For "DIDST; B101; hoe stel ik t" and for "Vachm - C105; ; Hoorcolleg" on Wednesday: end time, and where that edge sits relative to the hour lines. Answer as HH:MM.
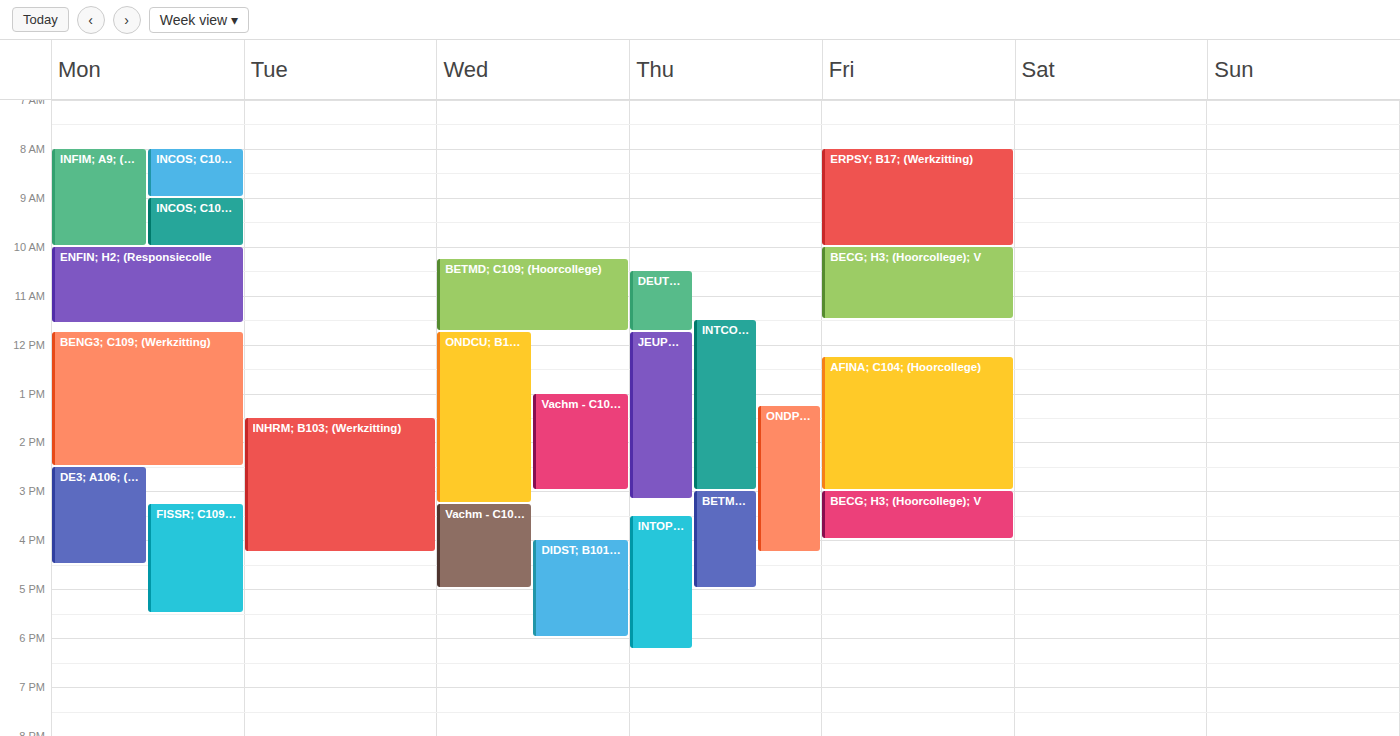
"DIDST; B101; hoe stel ik t": 18:00, exactly on the 18:00 line. "Vachm - C105; ; Hoorcolleg": 17:00, exactly on the 17:00 line.